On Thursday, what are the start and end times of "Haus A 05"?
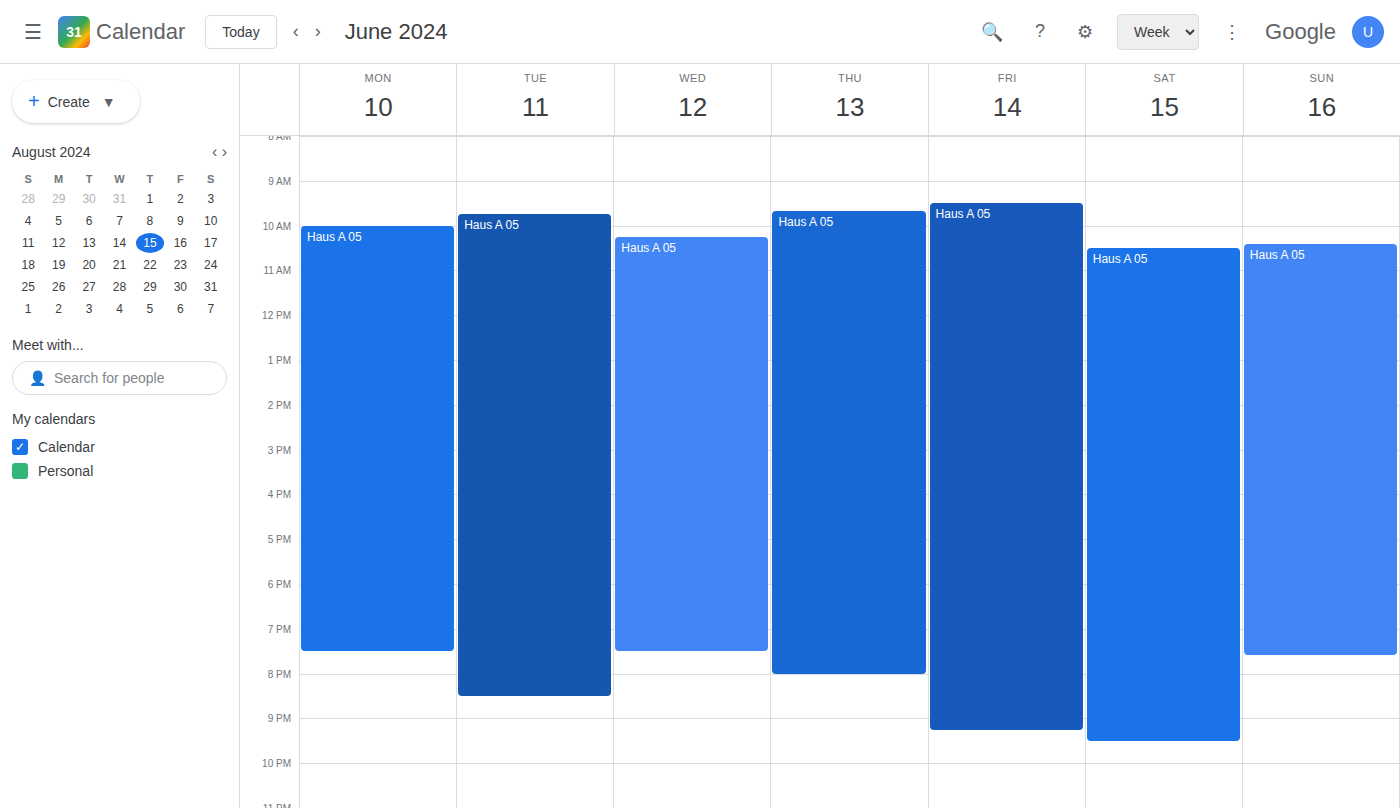
09:40 to 20:00